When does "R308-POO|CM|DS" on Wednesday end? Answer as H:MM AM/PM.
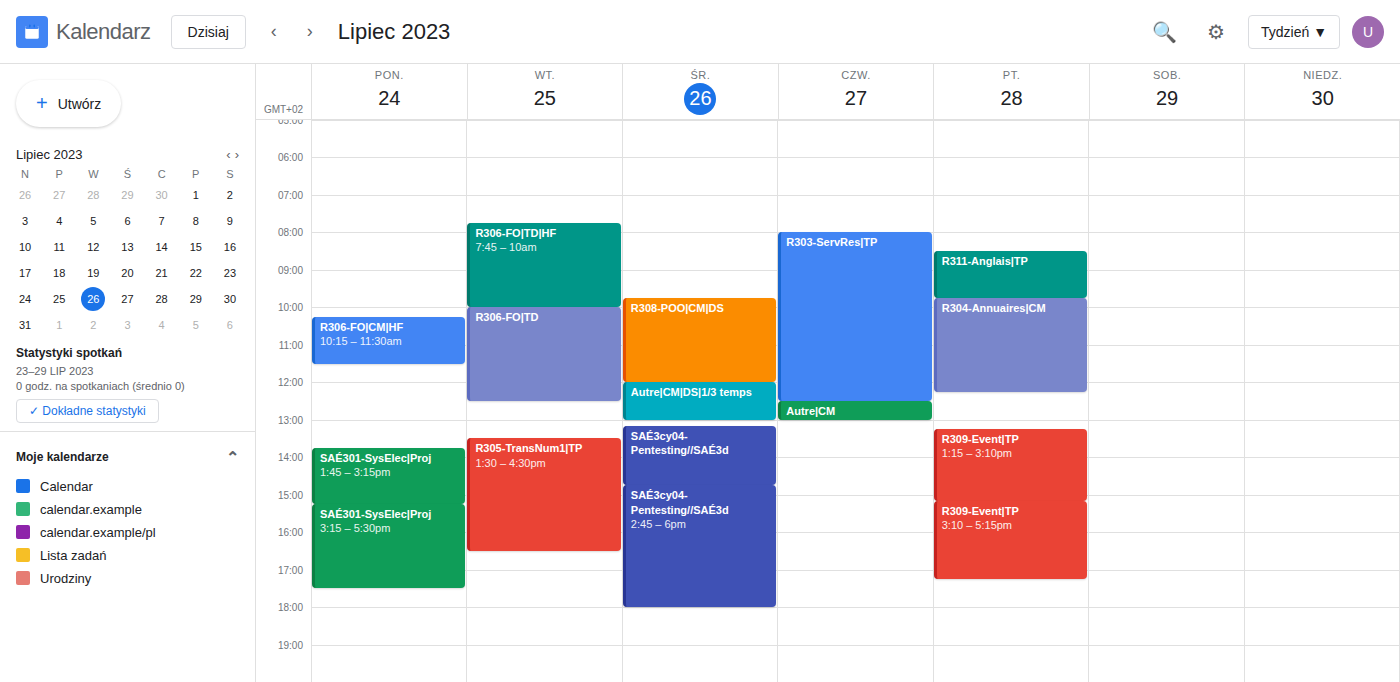
12:00 PM